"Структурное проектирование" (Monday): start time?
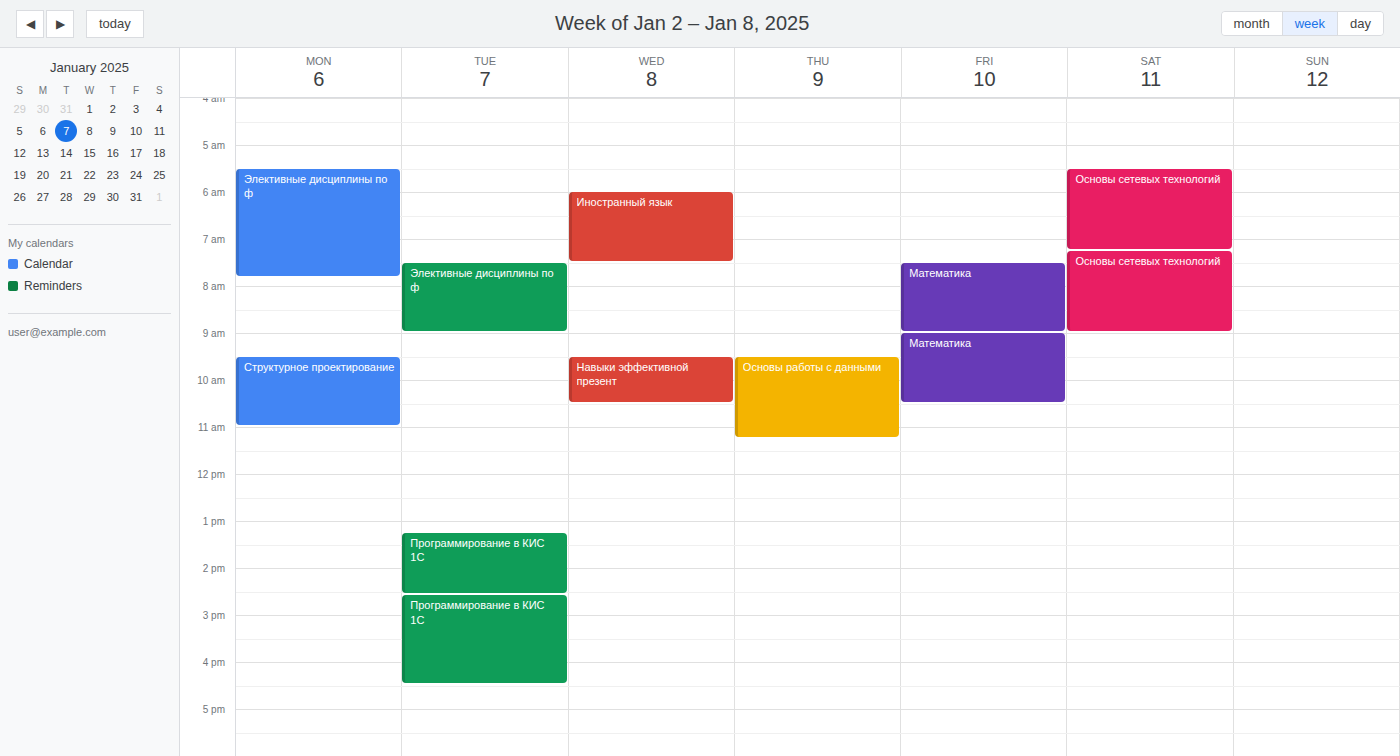
9:30 AM